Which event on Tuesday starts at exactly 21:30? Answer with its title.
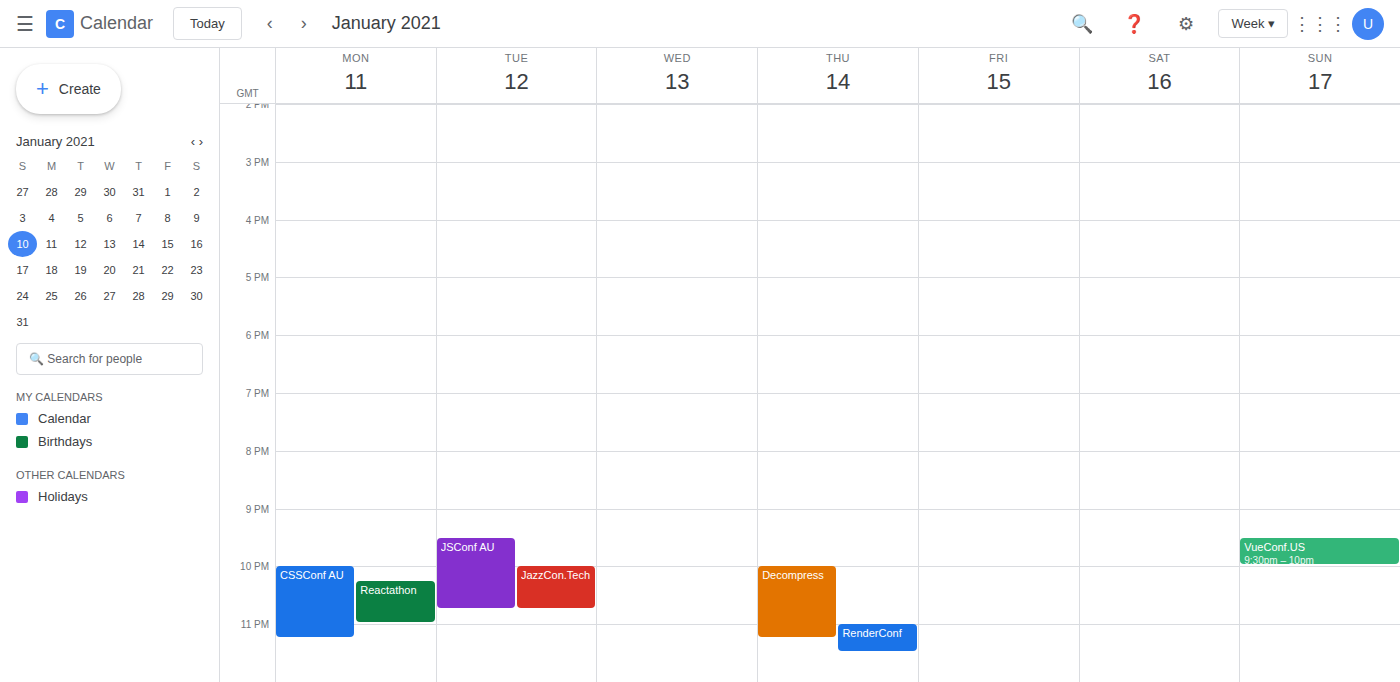
"JSConf AU"